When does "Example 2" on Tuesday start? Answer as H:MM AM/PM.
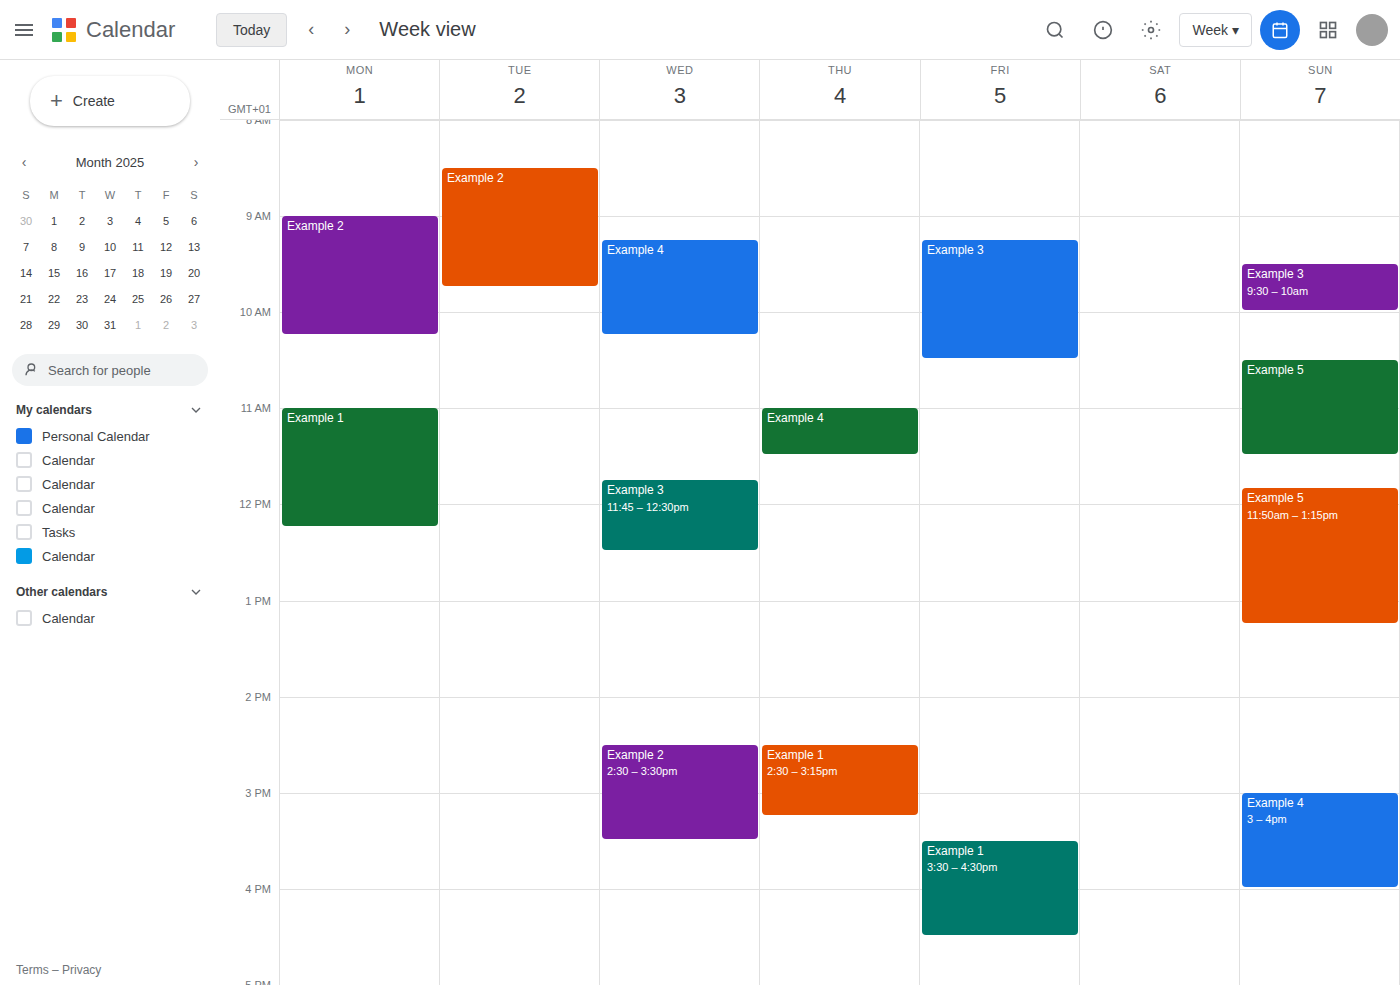
8:30 AM